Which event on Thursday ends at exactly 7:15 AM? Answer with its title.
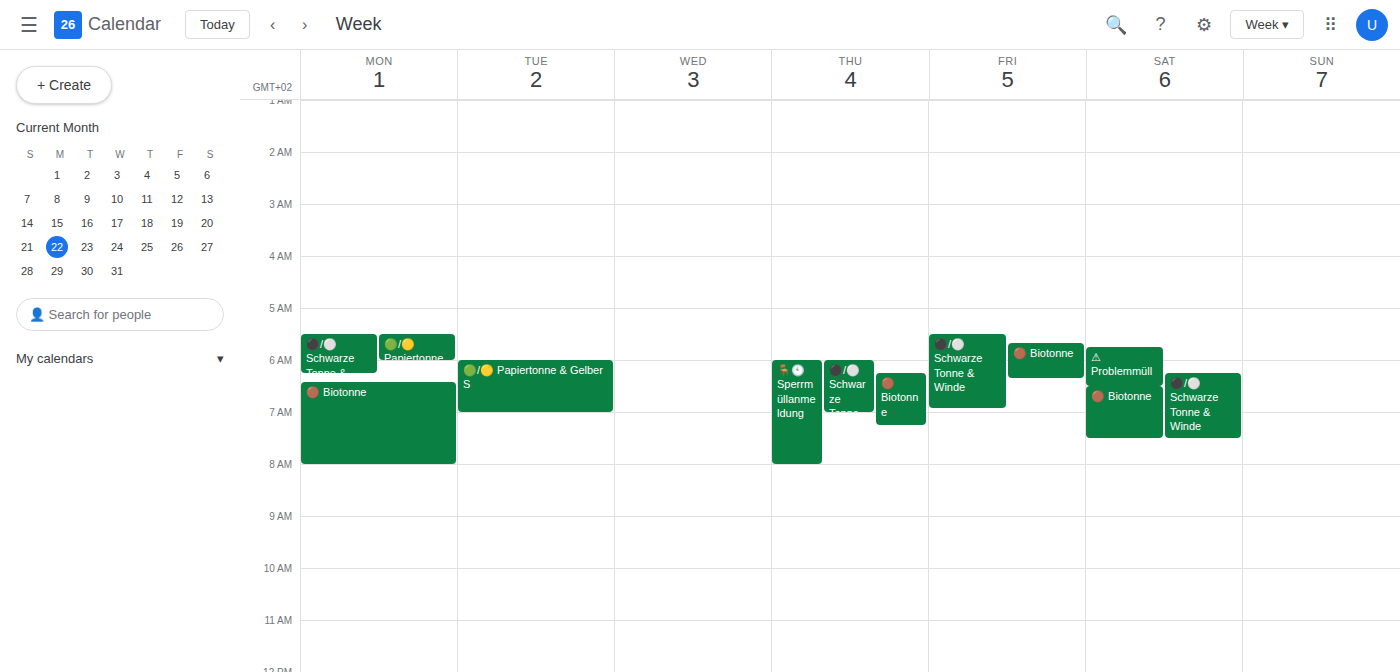
"🟤 Biotonne"